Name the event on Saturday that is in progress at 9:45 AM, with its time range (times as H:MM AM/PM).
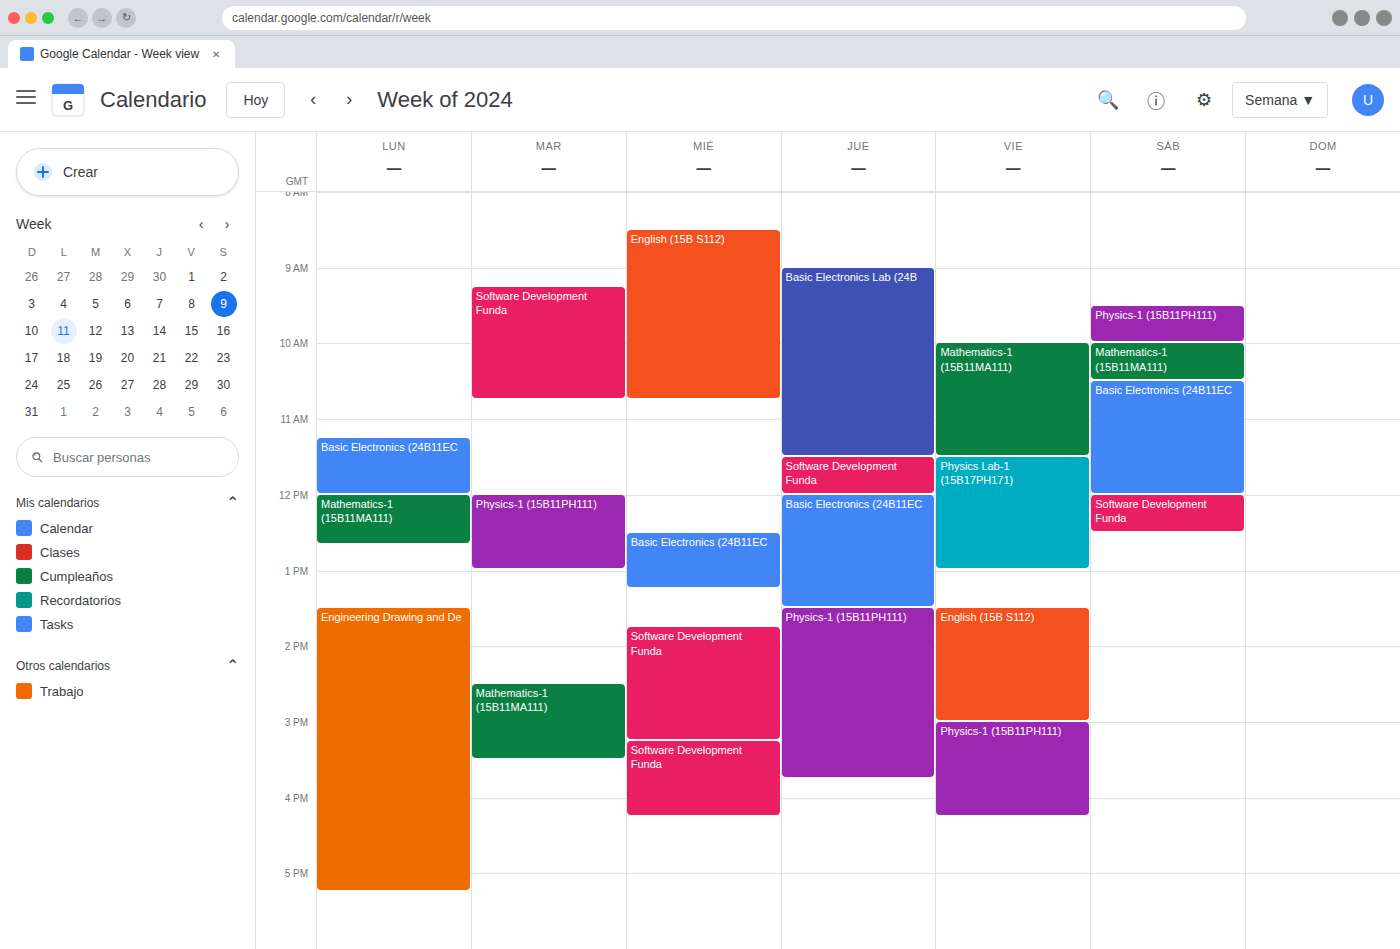
"Physics-1 (15B11PH111)", 9:30 AM to 10:00 AM